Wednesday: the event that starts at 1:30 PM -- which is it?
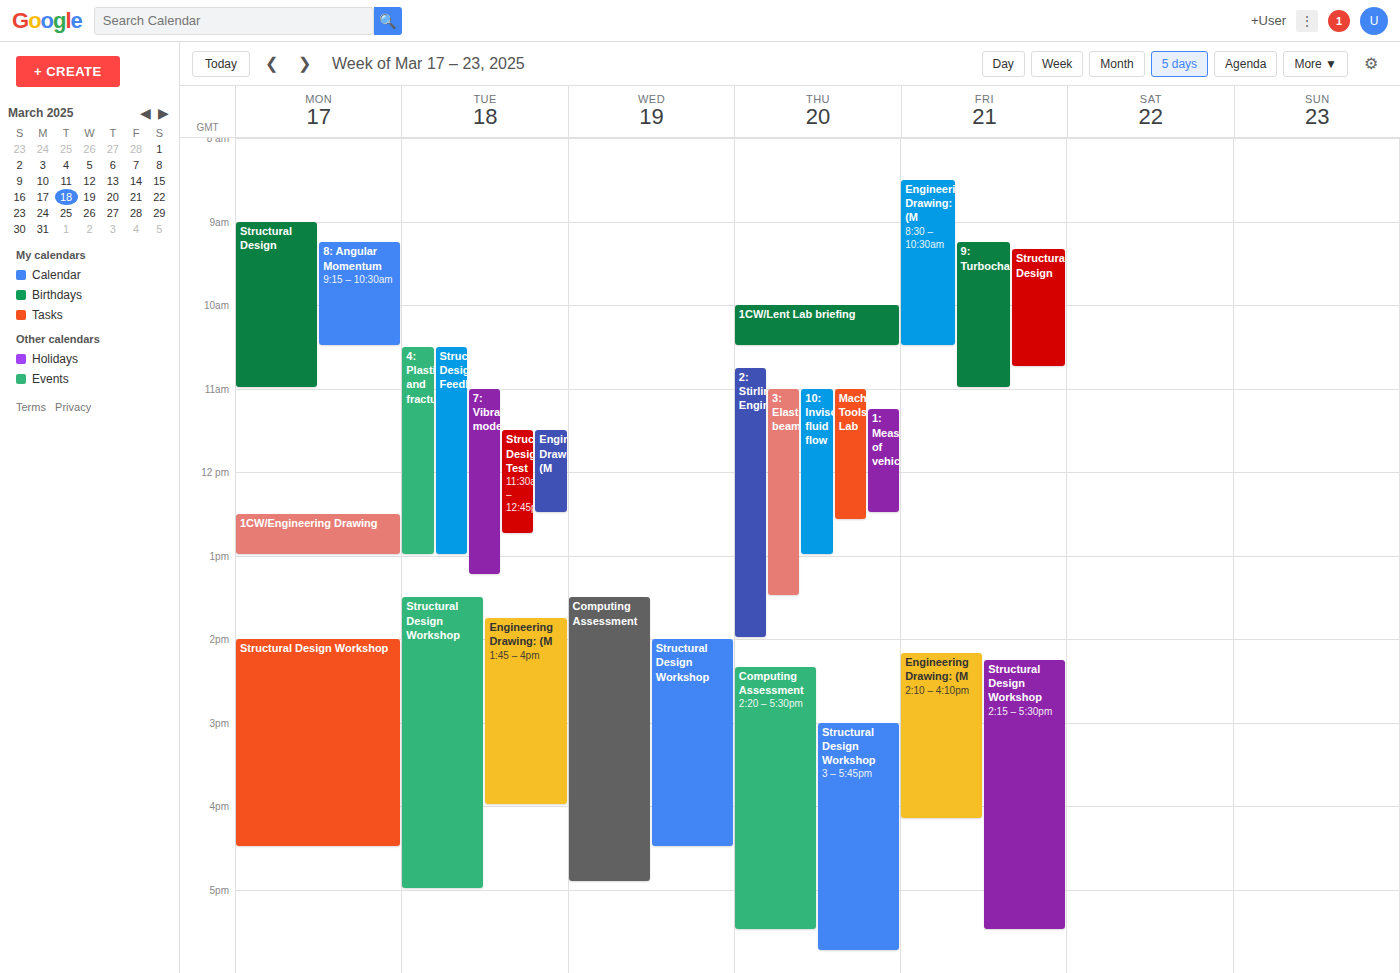
"Computing Assessment"